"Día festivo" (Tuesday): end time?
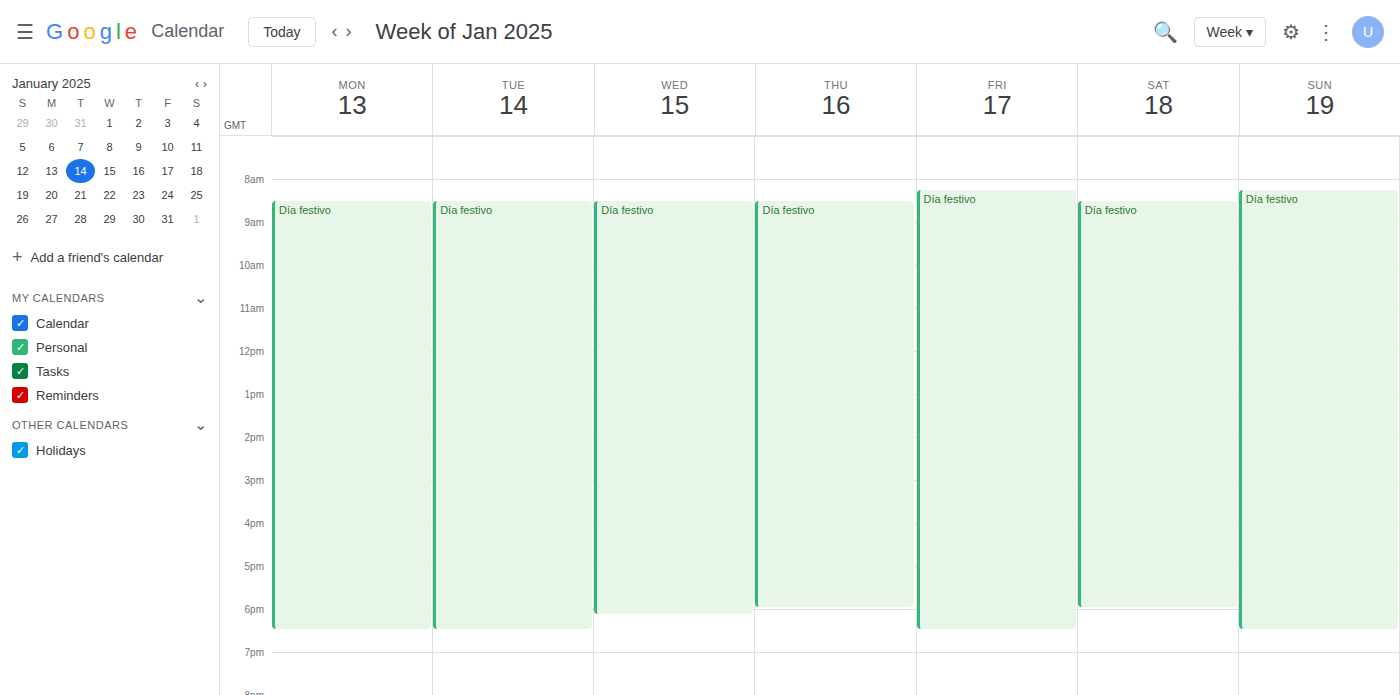
6:30 PM